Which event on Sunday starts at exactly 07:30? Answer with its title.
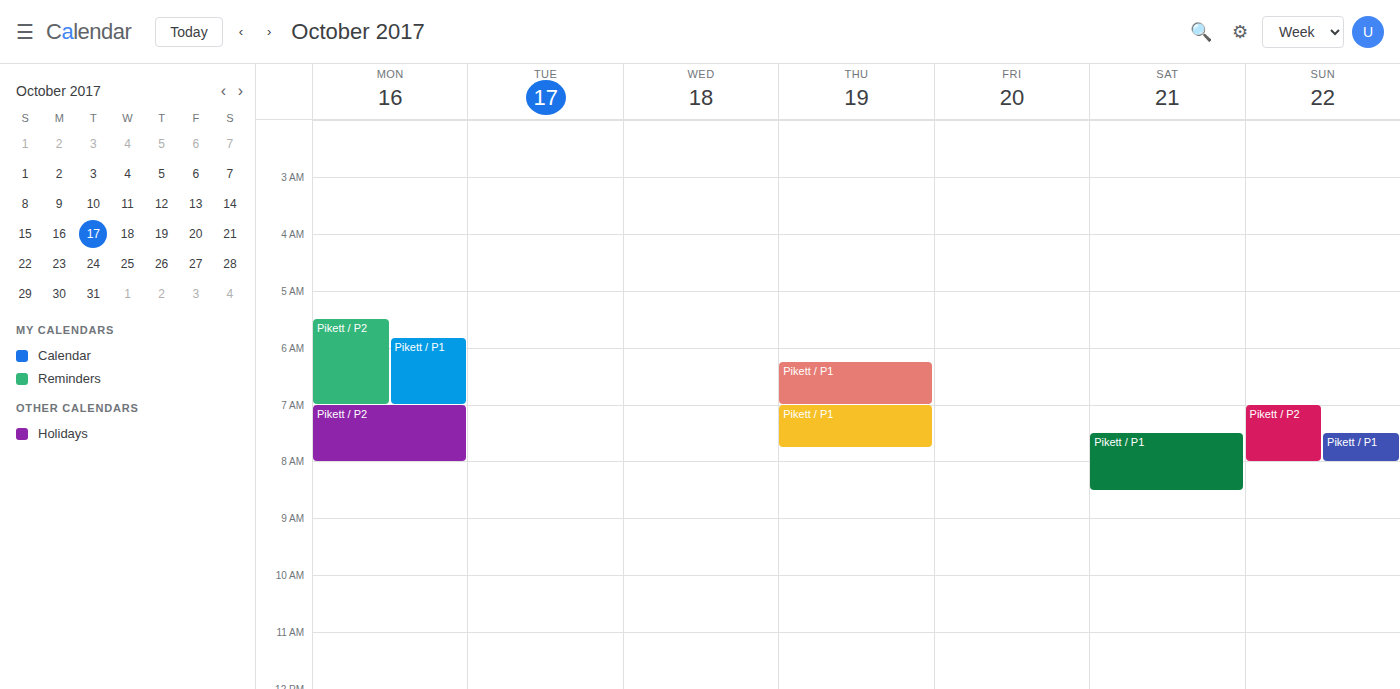
"Pikett / P1"